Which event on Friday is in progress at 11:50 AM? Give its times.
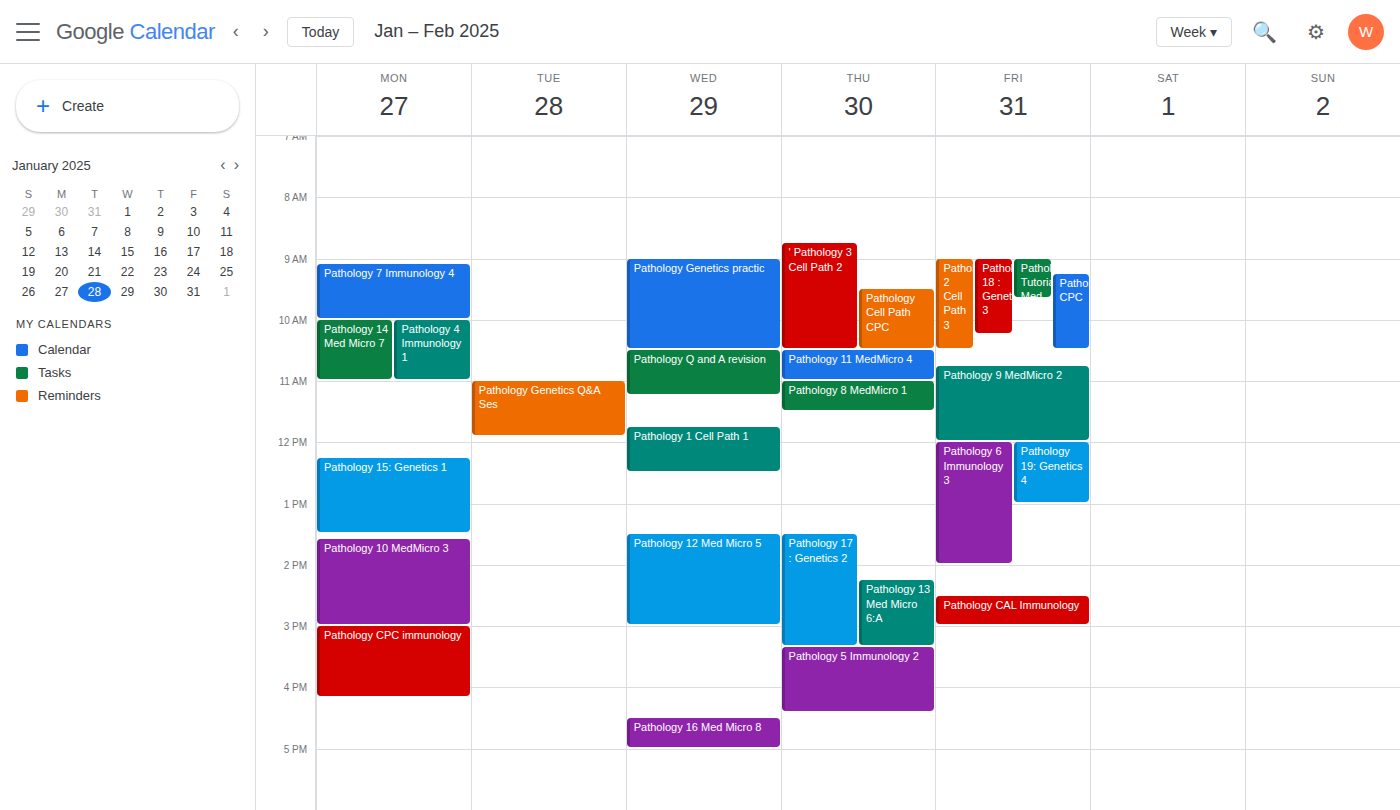
"Pathology 9 MedMicro 2", 10:45 AM to 12:00 PM